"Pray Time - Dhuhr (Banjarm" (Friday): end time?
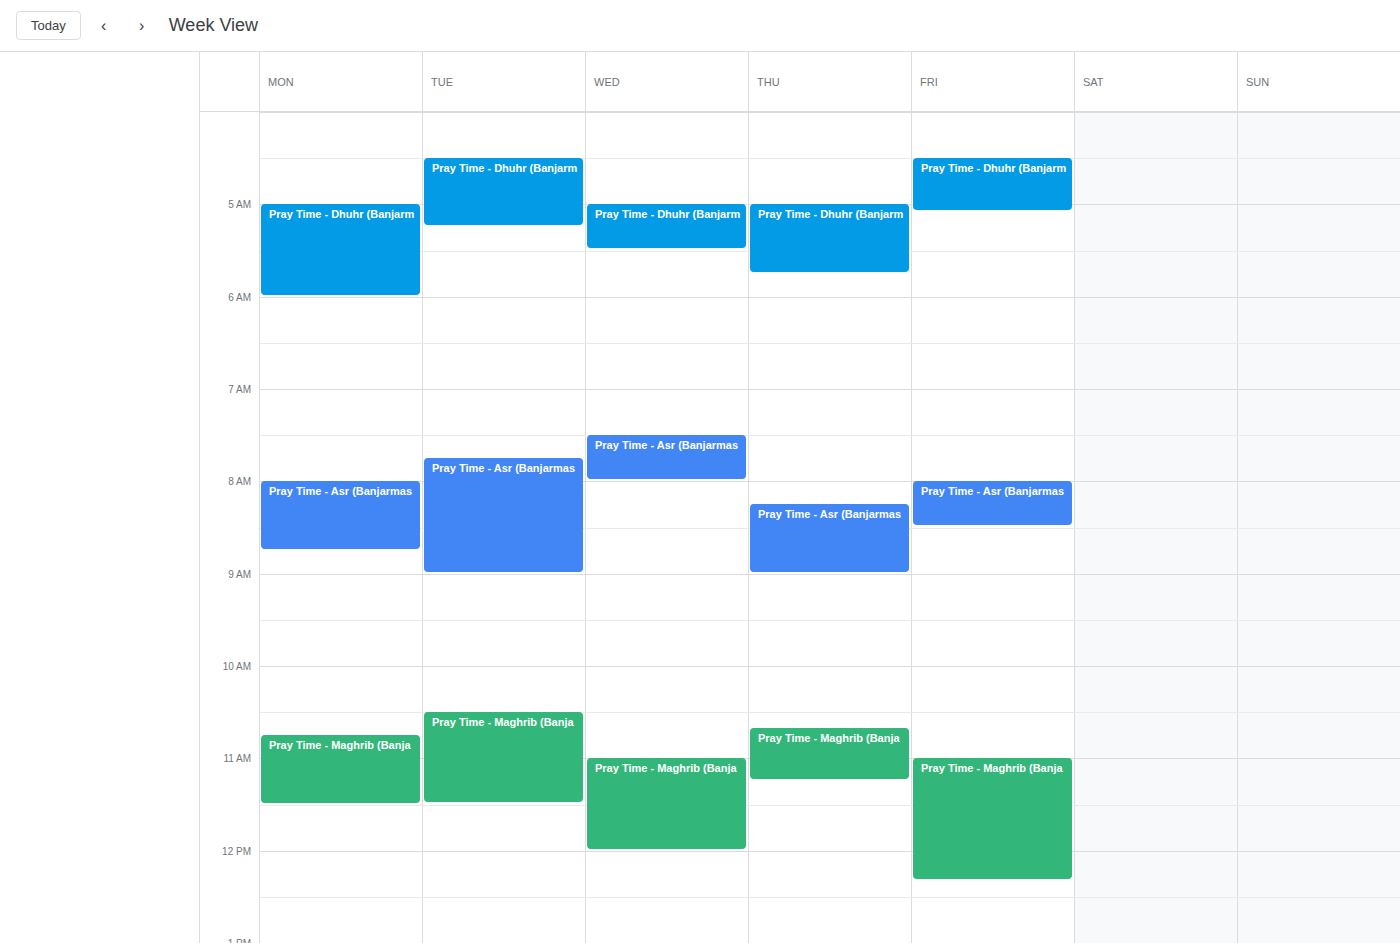
5:05 AM